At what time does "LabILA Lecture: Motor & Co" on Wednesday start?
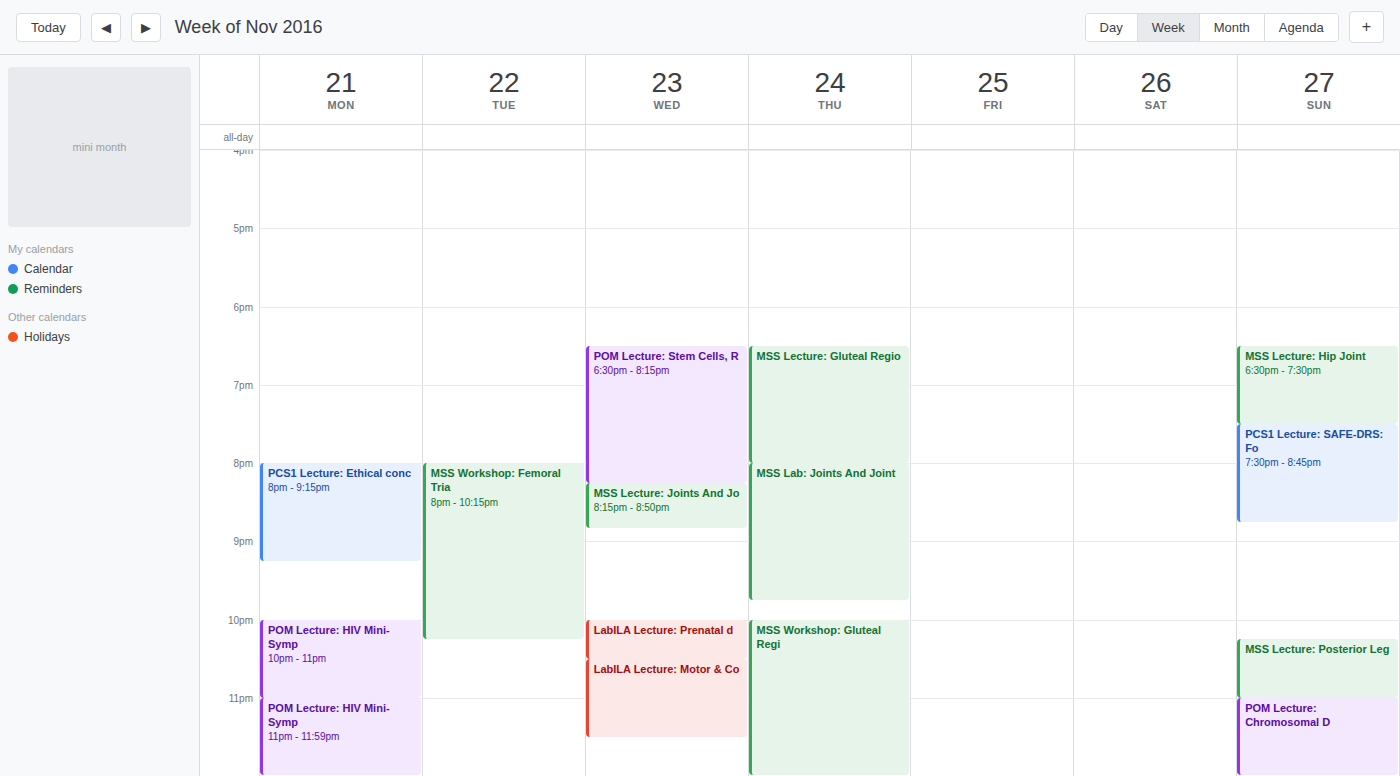
10:30 PM